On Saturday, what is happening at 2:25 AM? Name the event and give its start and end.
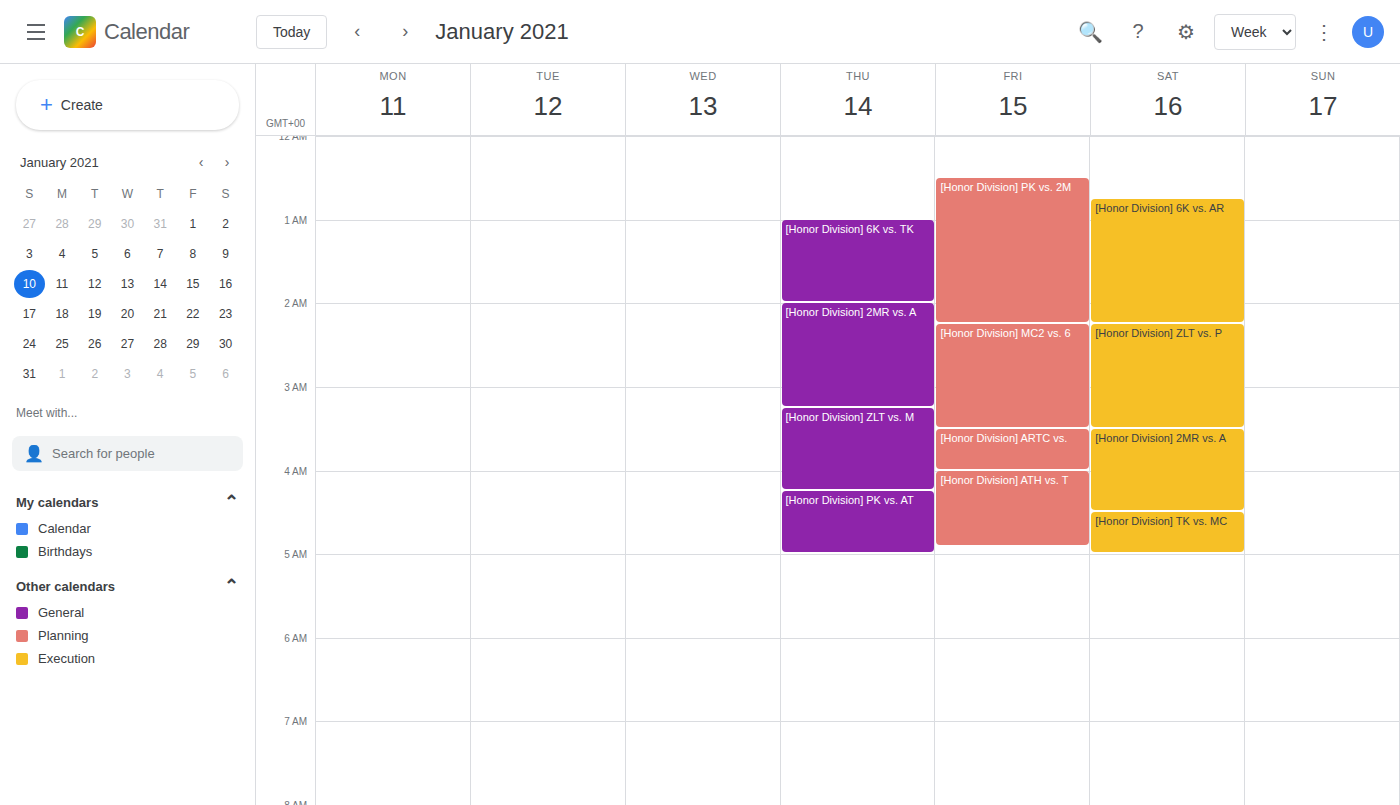
"[Honor Division] ZLT vs. P", 2:15 AM to 3:30 AM